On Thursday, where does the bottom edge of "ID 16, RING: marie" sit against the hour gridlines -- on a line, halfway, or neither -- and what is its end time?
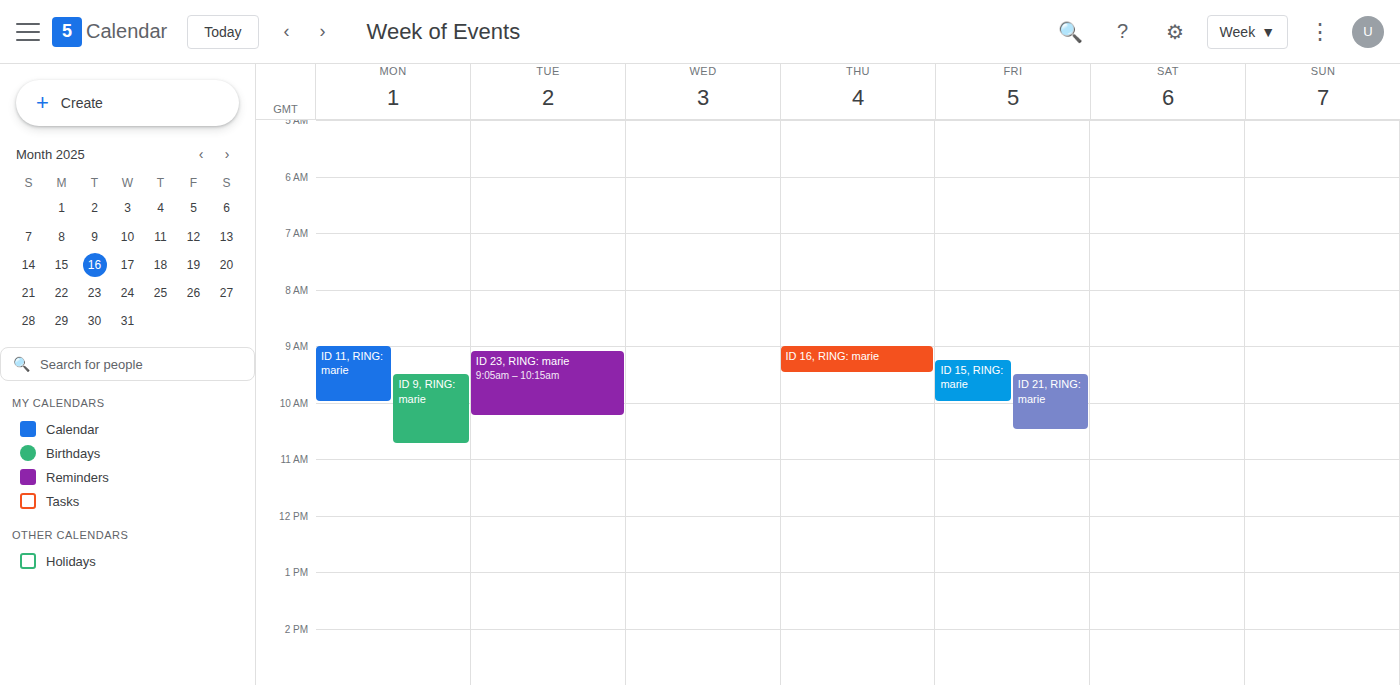
9:30 AM -- halfway between the 9 AM and 10 AM lines.